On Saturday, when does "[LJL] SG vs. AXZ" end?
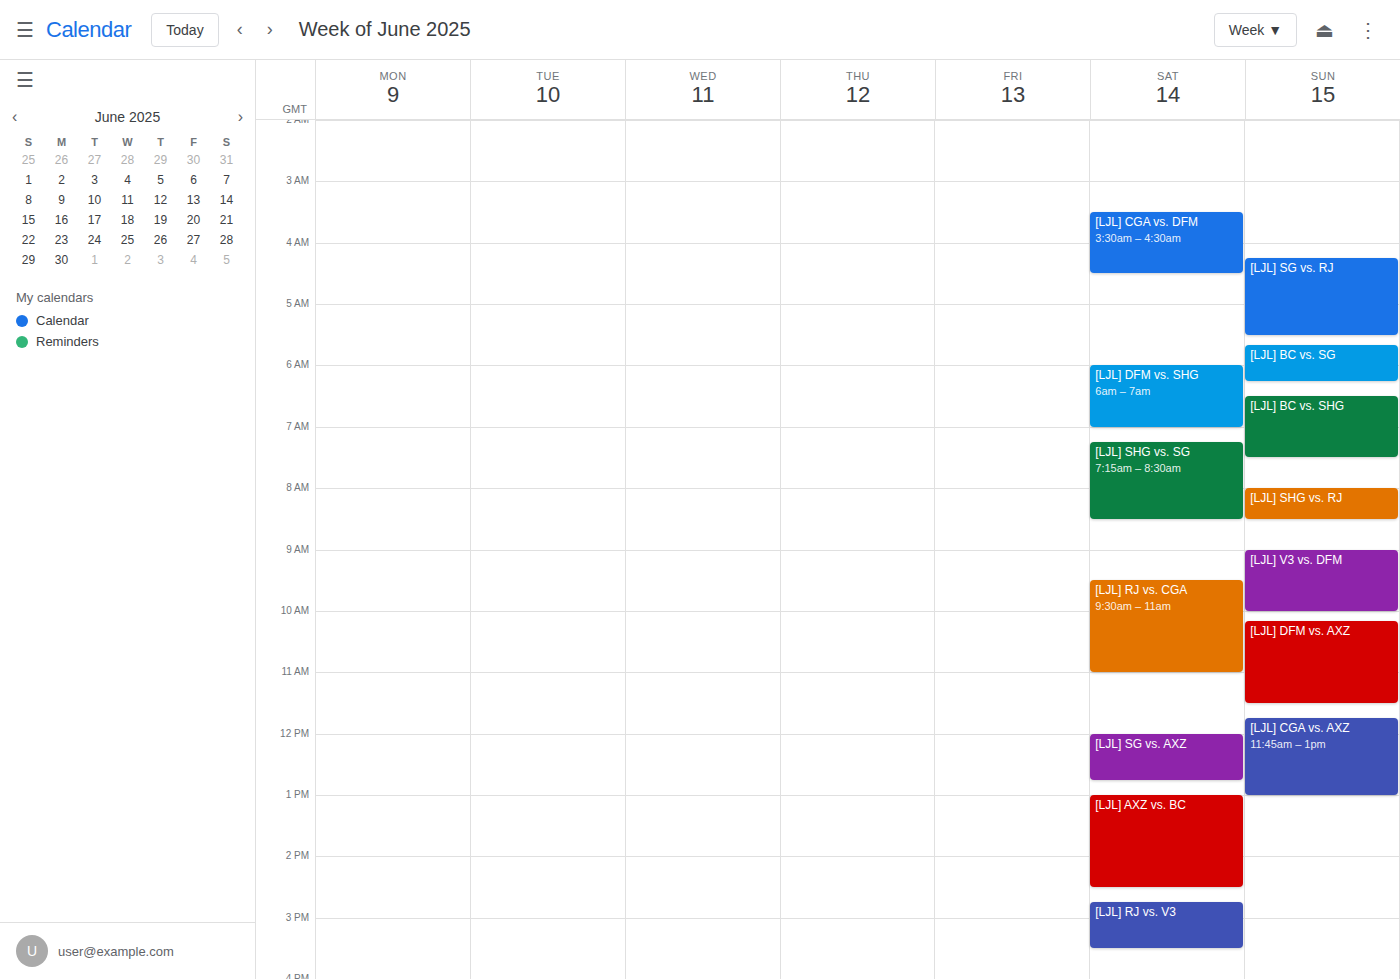
12:45 PM